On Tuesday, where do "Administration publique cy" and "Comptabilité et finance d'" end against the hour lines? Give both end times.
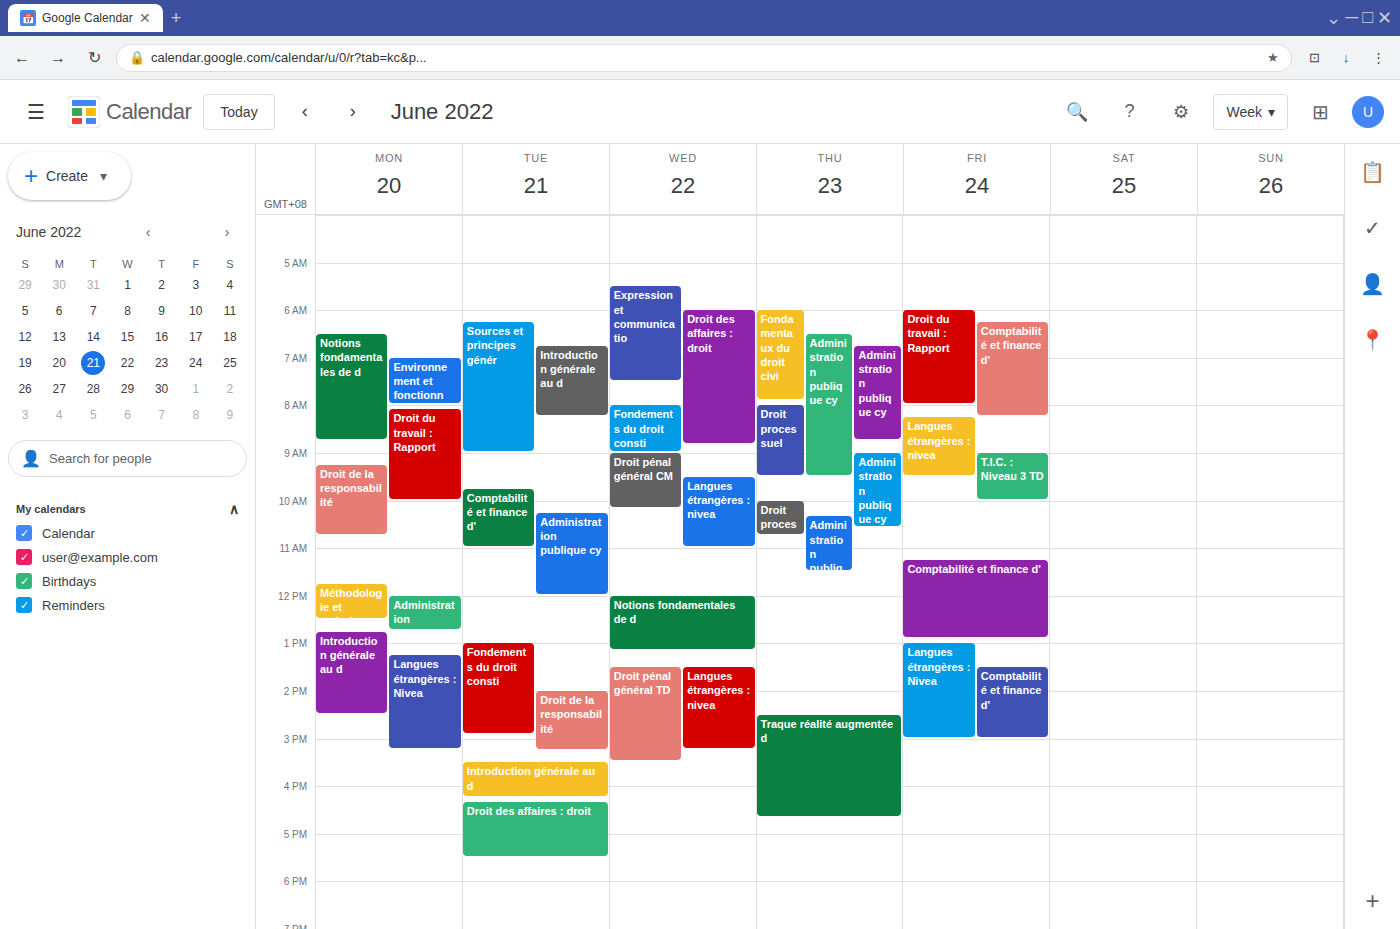
"Administration publique cy": 12:00 PM, exactly on the 12 PM line. "Comptabilité et finance d'": 11:00 AM, exactly on the 11 AM line.